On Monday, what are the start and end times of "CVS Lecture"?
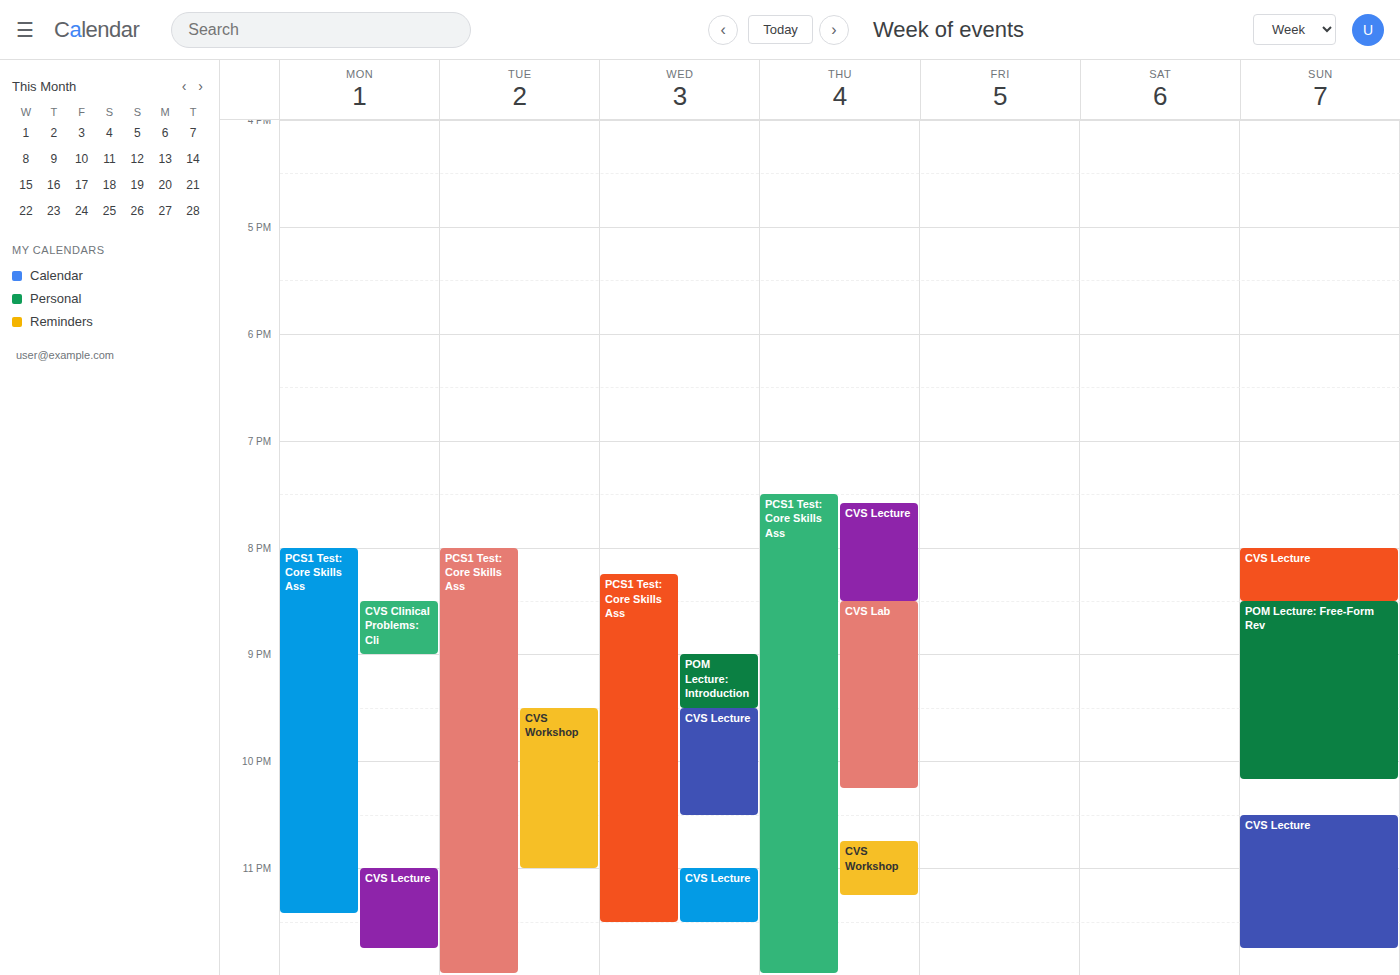
23:00 to 23:45